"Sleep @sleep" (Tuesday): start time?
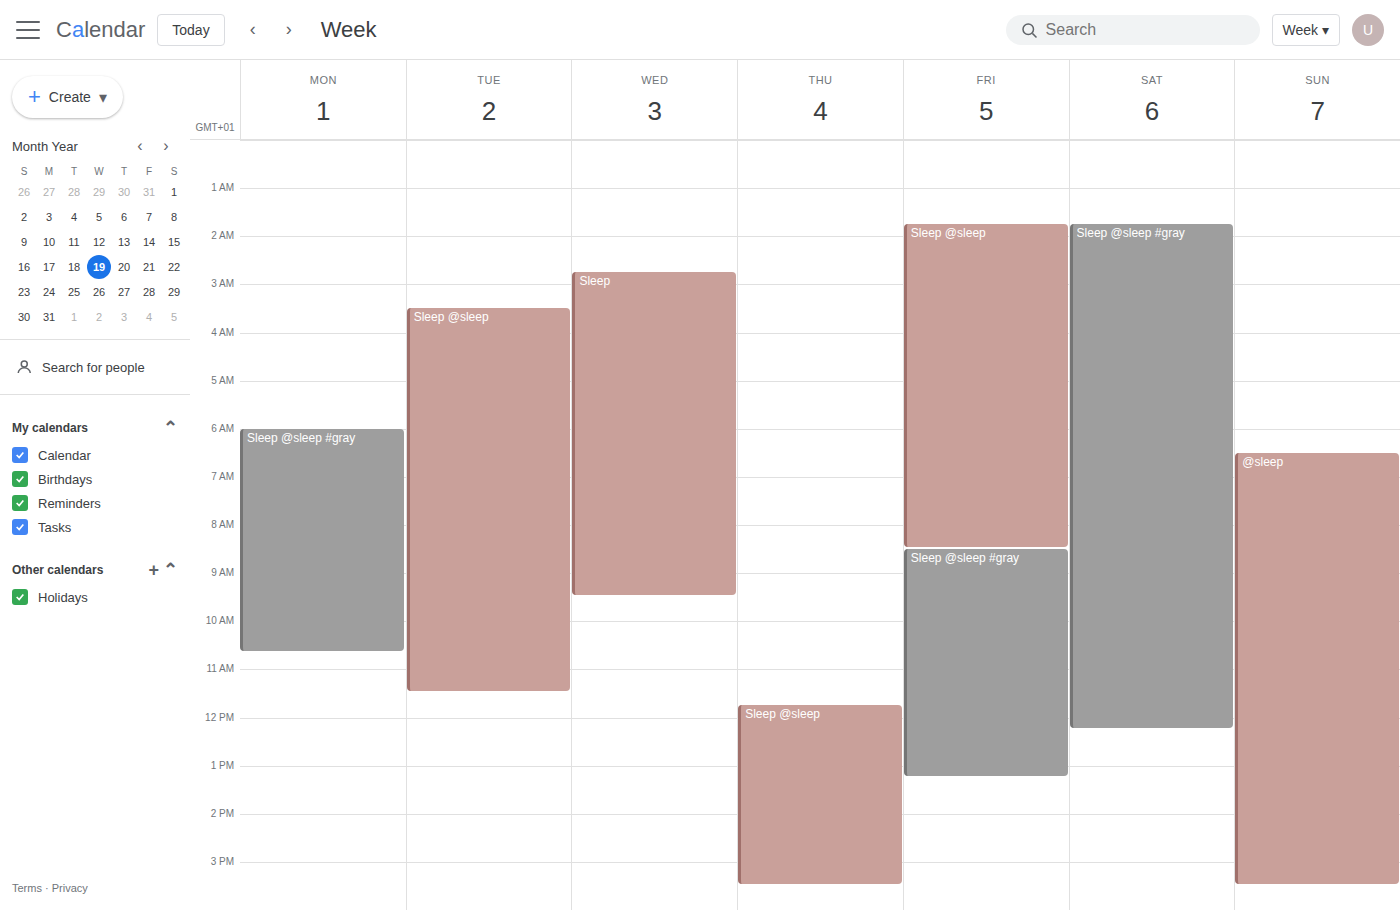
03:30